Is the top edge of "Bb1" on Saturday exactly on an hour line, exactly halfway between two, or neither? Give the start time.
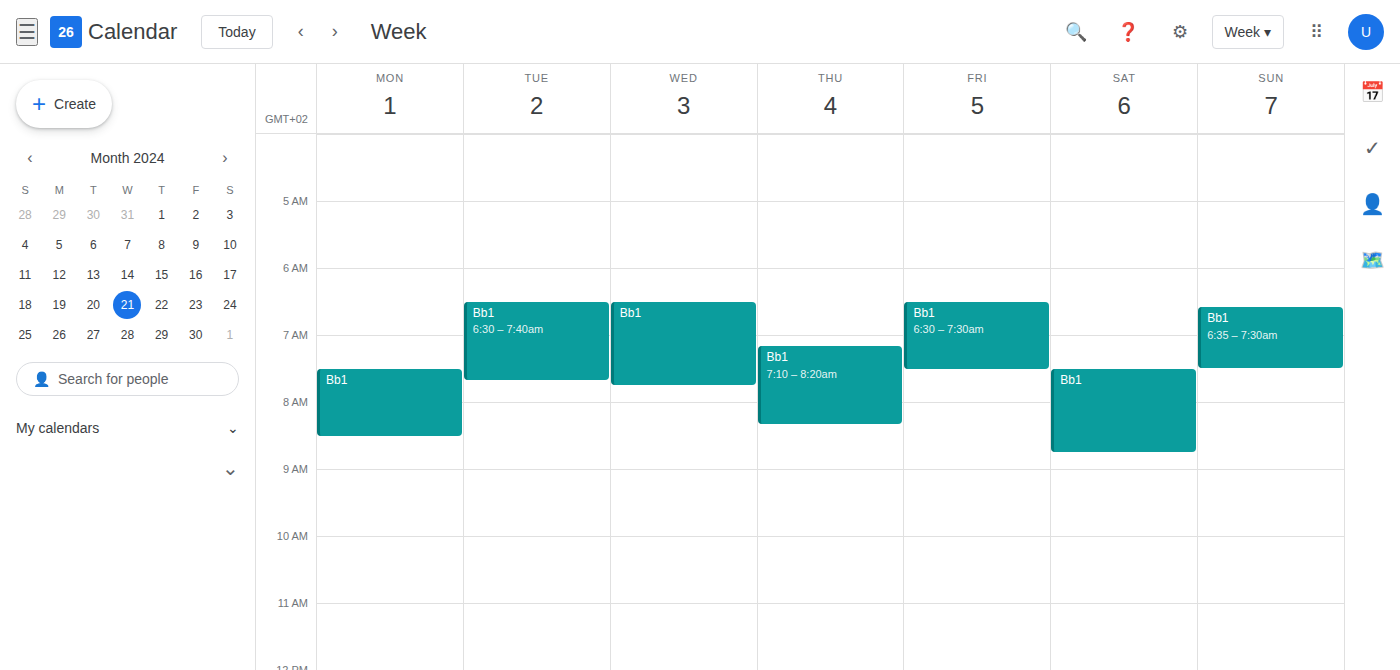
7:30 AM -- halfway between the 7 AM and 8 AM lines.